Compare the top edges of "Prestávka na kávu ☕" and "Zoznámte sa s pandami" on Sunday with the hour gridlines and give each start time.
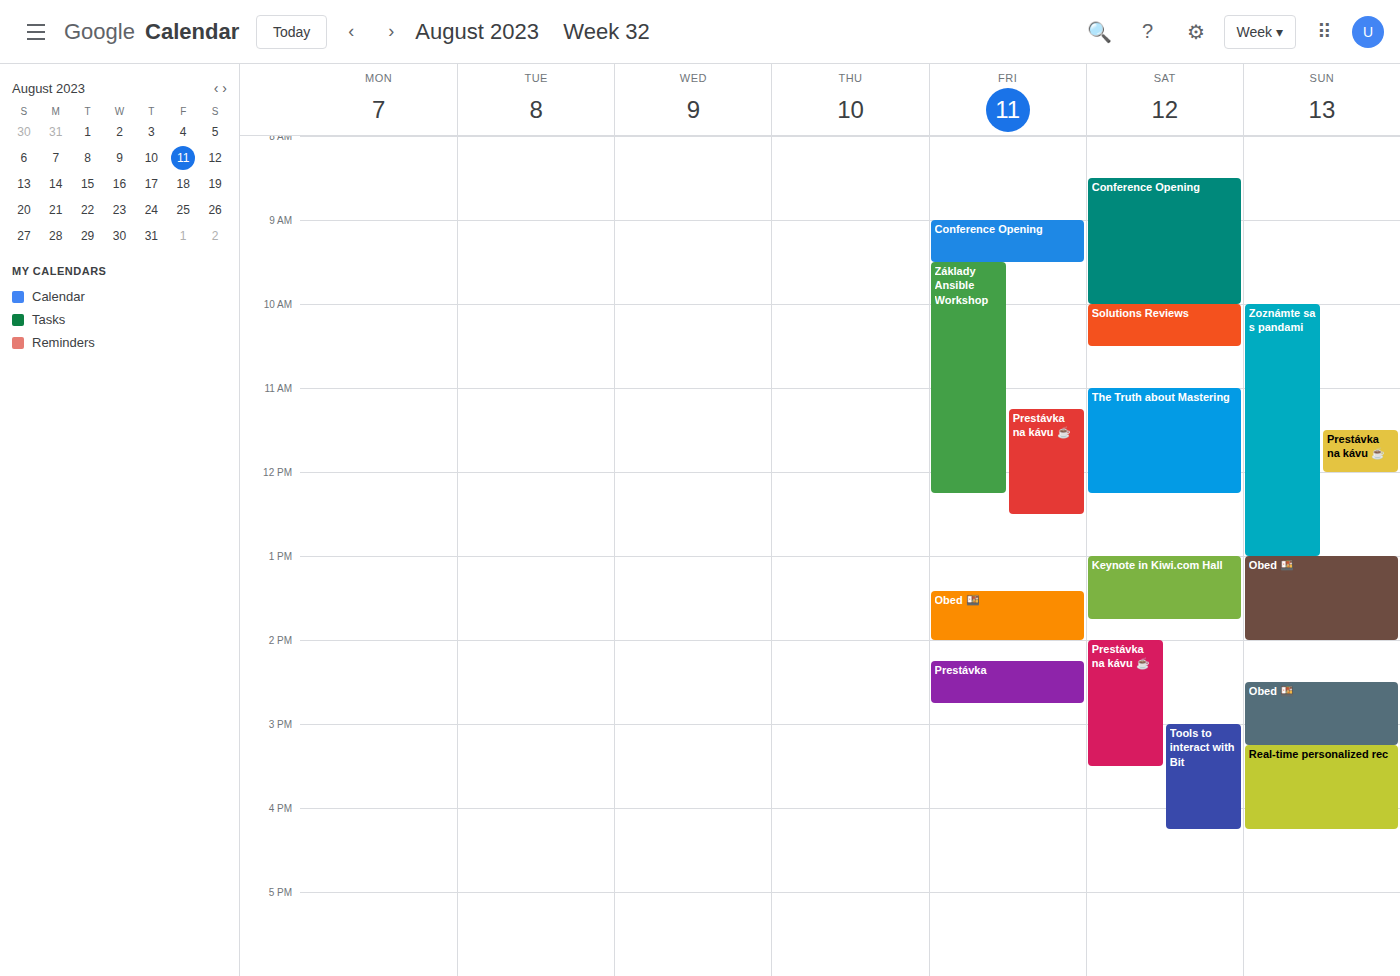
"Prestávka na kávu ☕": 11:30 AM, halfway between the 11 AM and 12 PM lines. "Zoznámte sa s pandami": 10:00 AM, exactly on the 10 AM line.